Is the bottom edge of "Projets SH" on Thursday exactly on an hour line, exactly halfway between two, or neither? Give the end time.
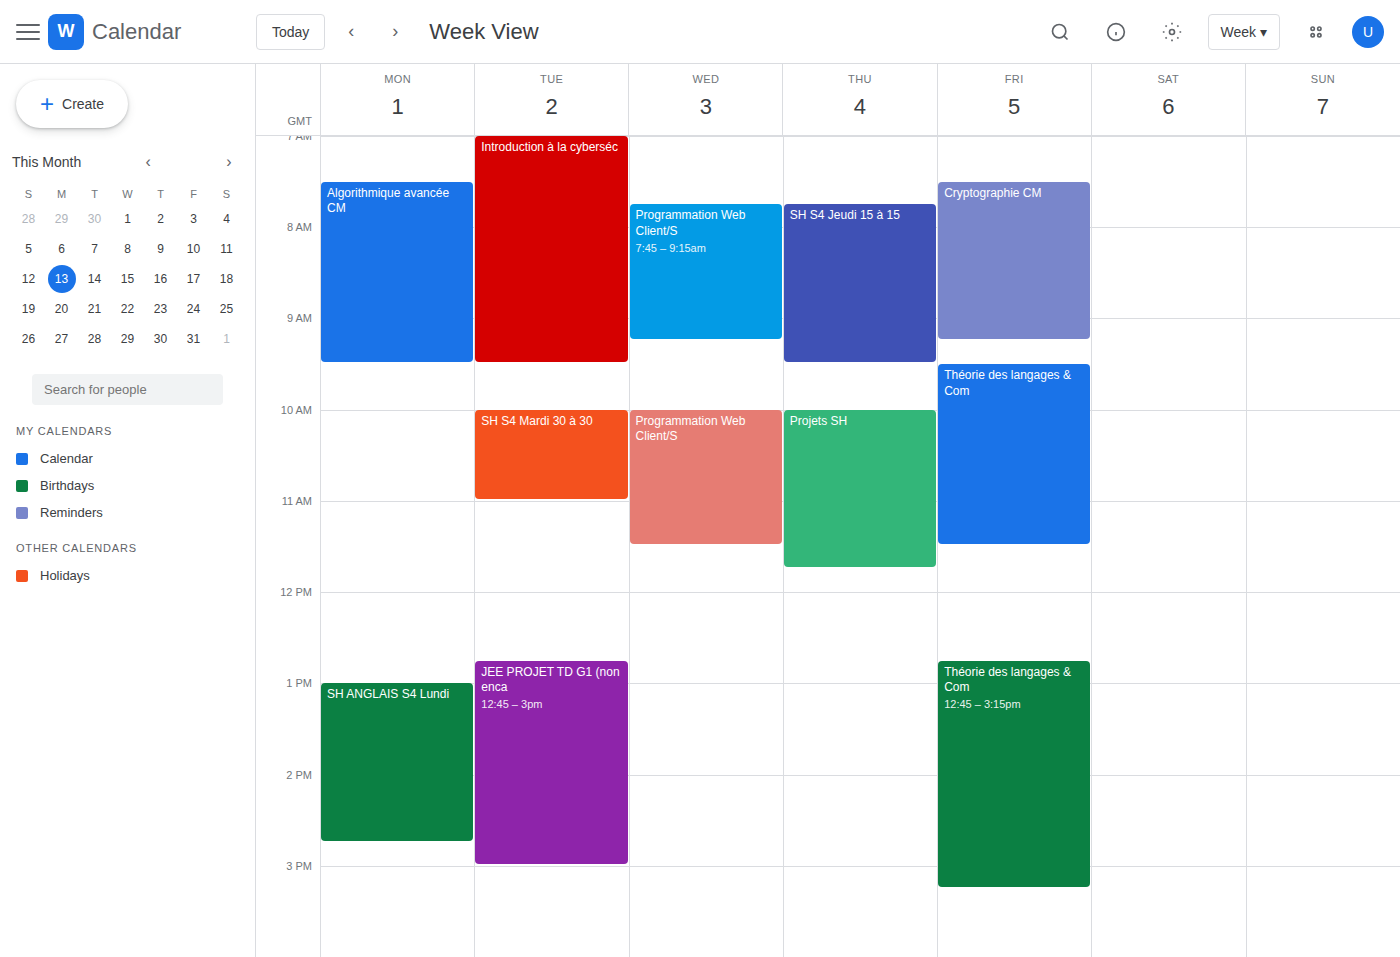
11:45 AM -- neither: three quarters of the way from the 11 AM line to the 12 PM line.